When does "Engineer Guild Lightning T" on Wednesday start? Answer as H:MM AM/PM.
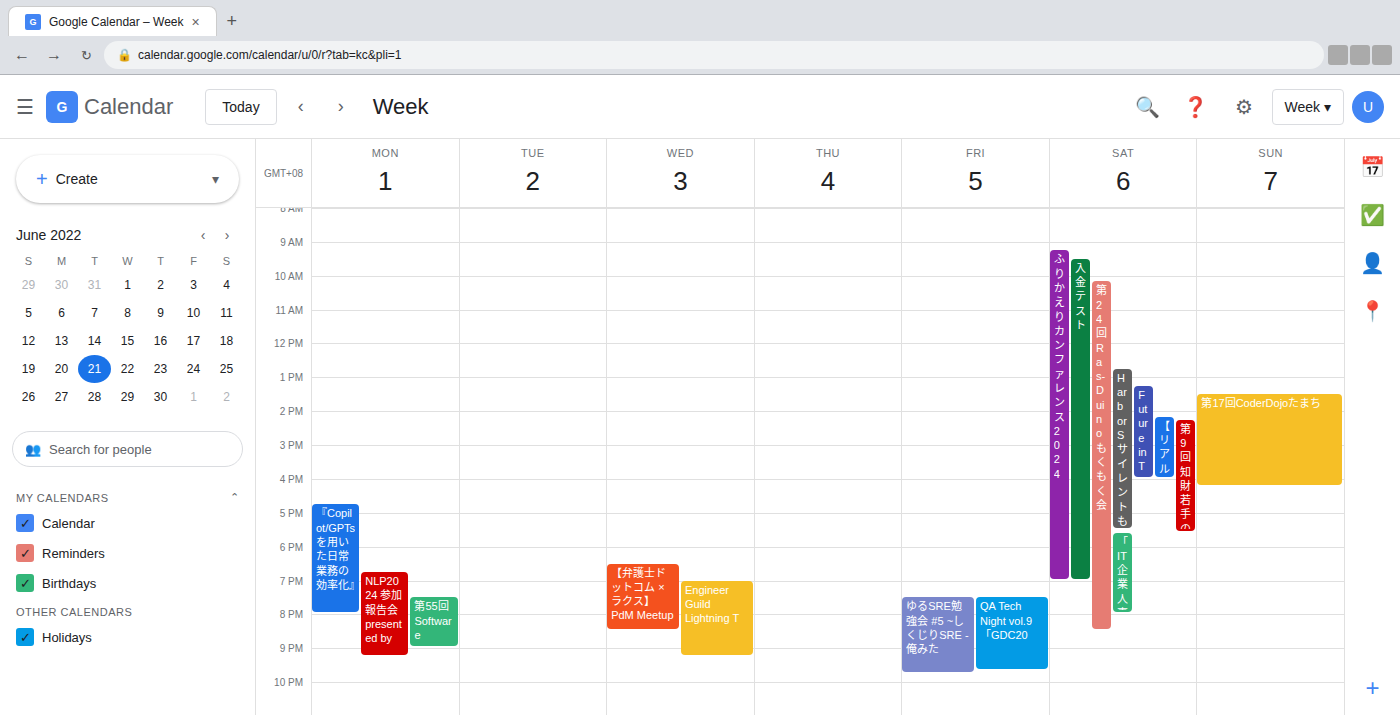
7:00 PM